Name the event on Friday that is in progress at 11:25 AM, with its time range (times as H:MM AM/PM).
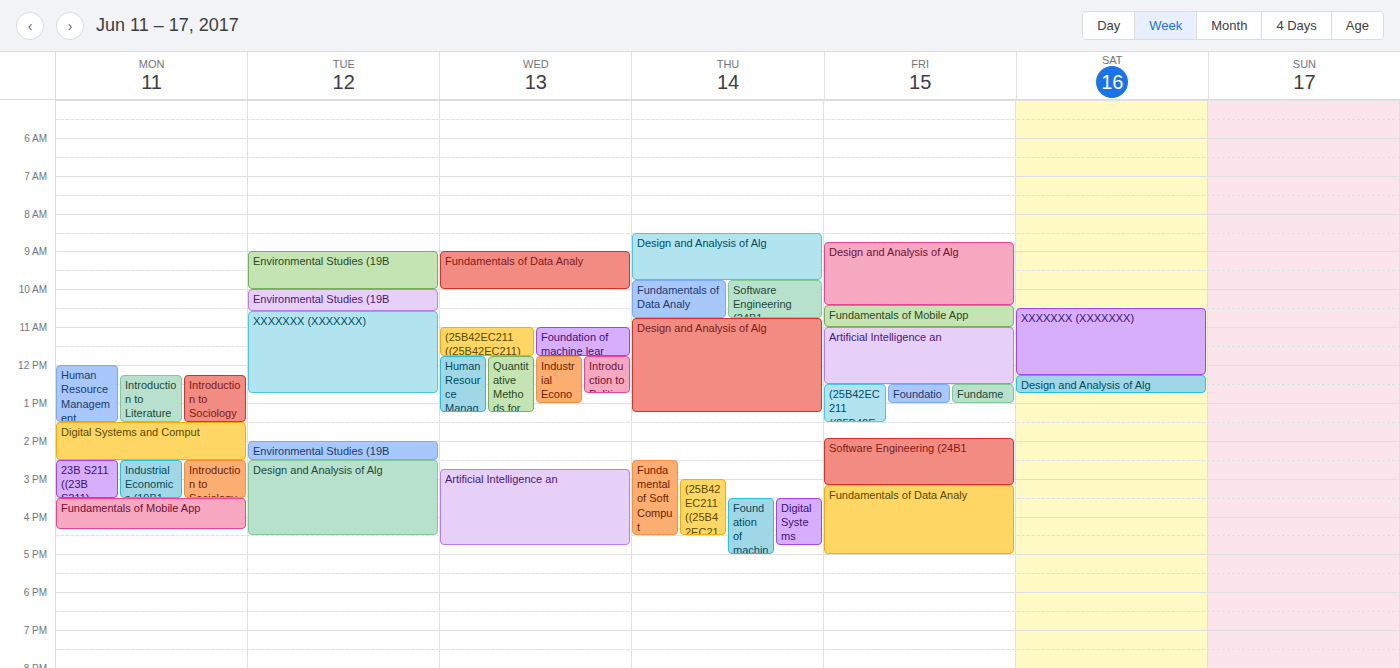
"Artificial Intelligence an", 11:00 AM to 12:30 PM